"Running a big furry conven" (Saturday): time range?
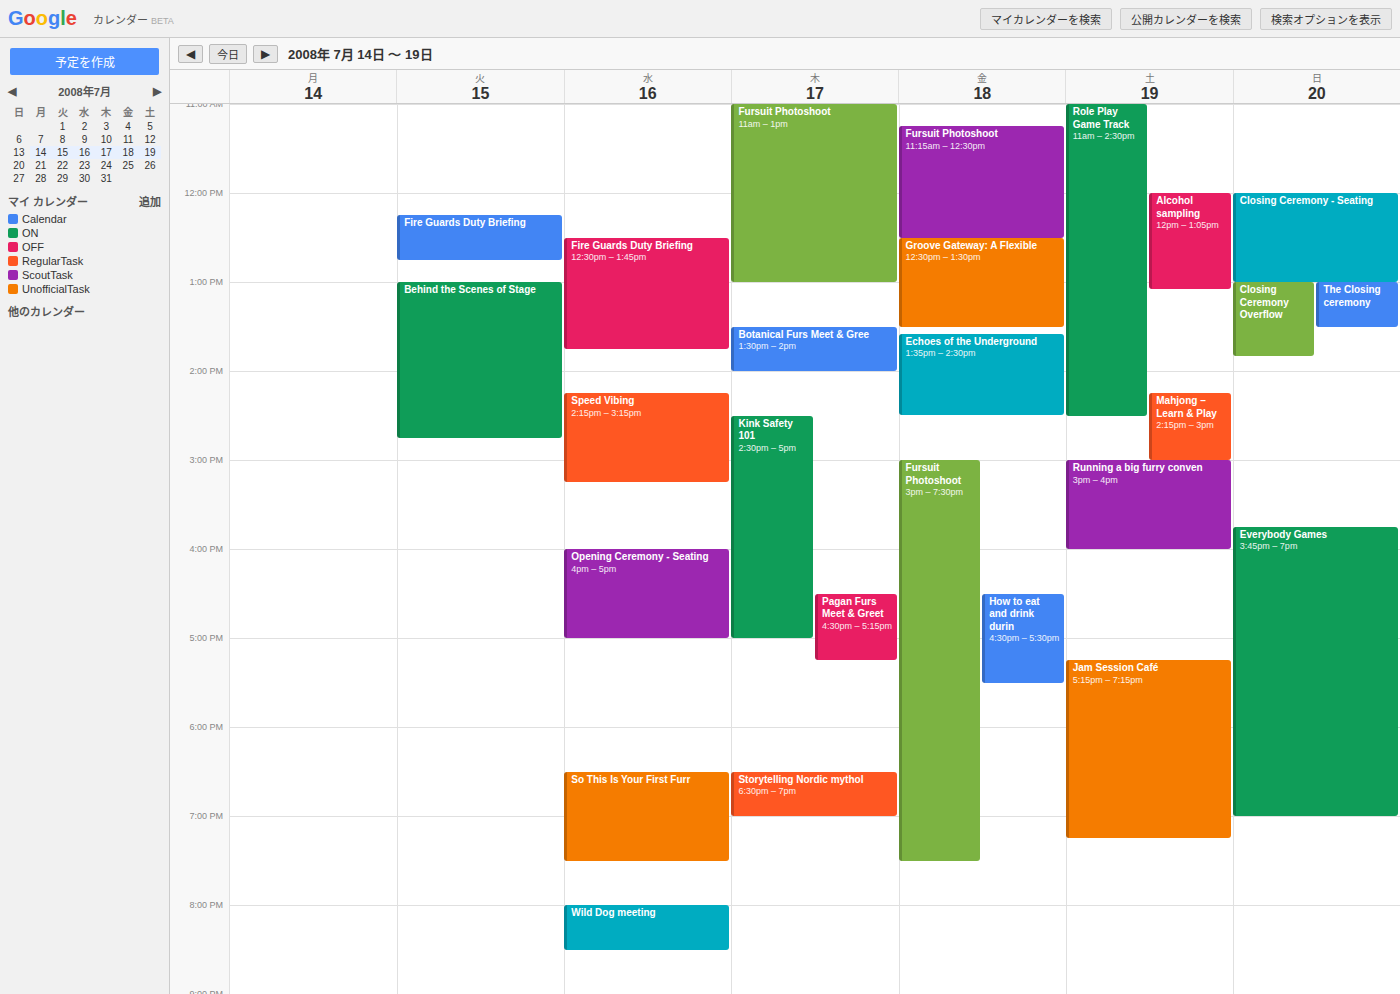
3:00 PM to 4:00 PM